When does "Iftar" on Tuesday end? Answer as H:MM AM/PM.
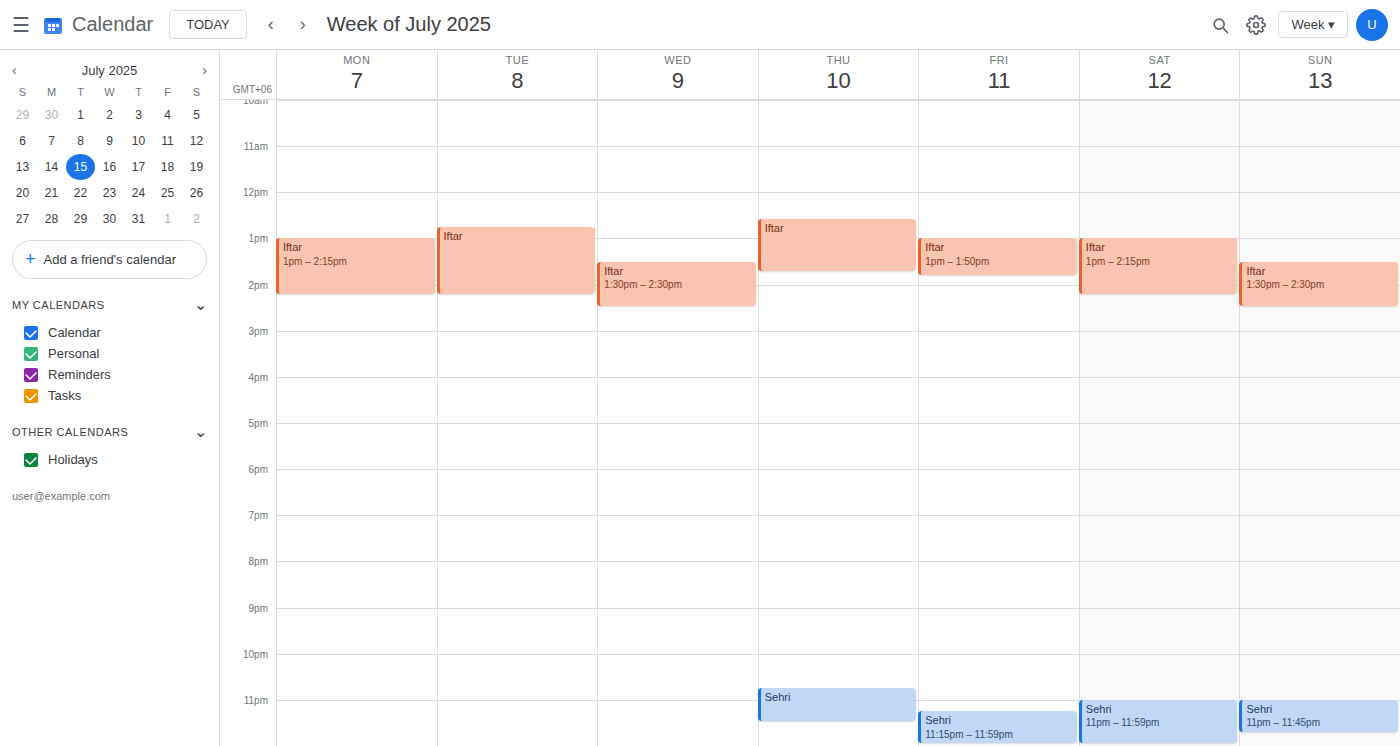
2:15 PM